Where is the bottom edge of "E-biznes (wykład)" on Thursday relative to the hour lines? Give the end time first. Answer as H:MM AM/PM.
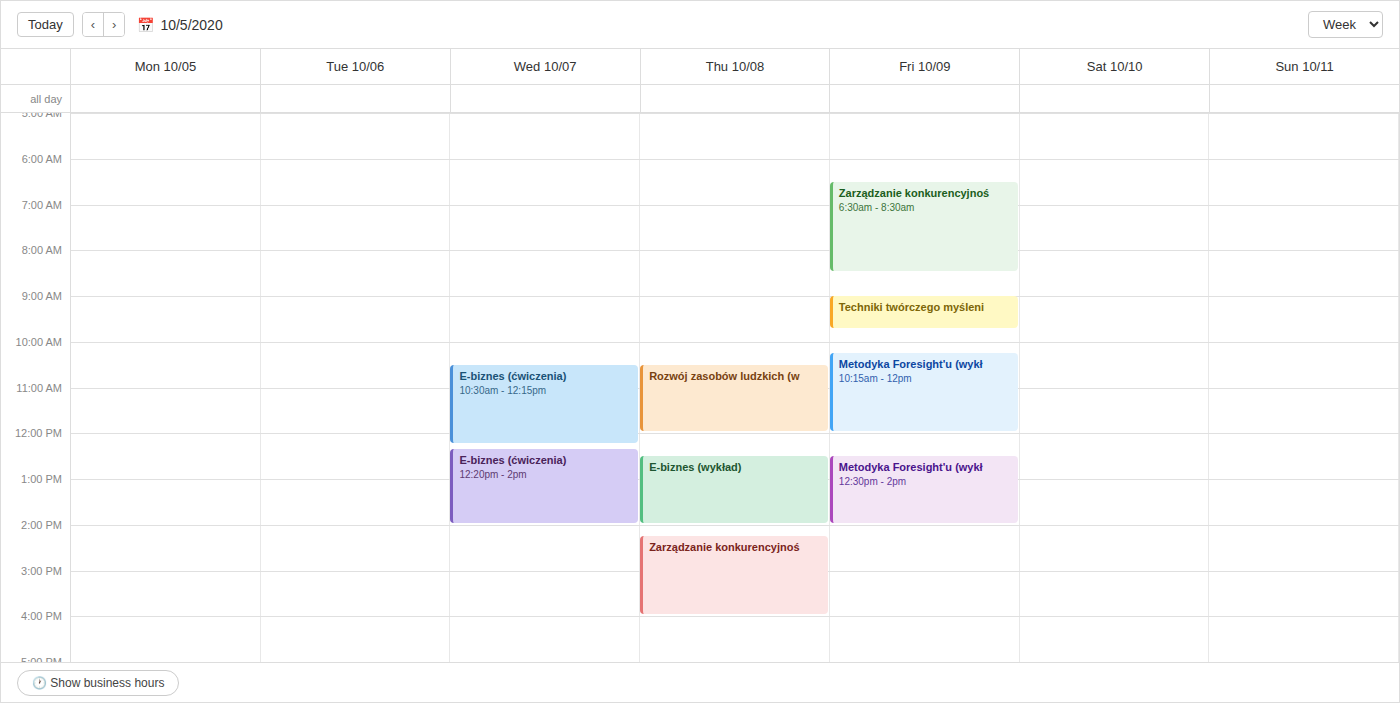
2:00 PM -- exactly on the 2 PM line.